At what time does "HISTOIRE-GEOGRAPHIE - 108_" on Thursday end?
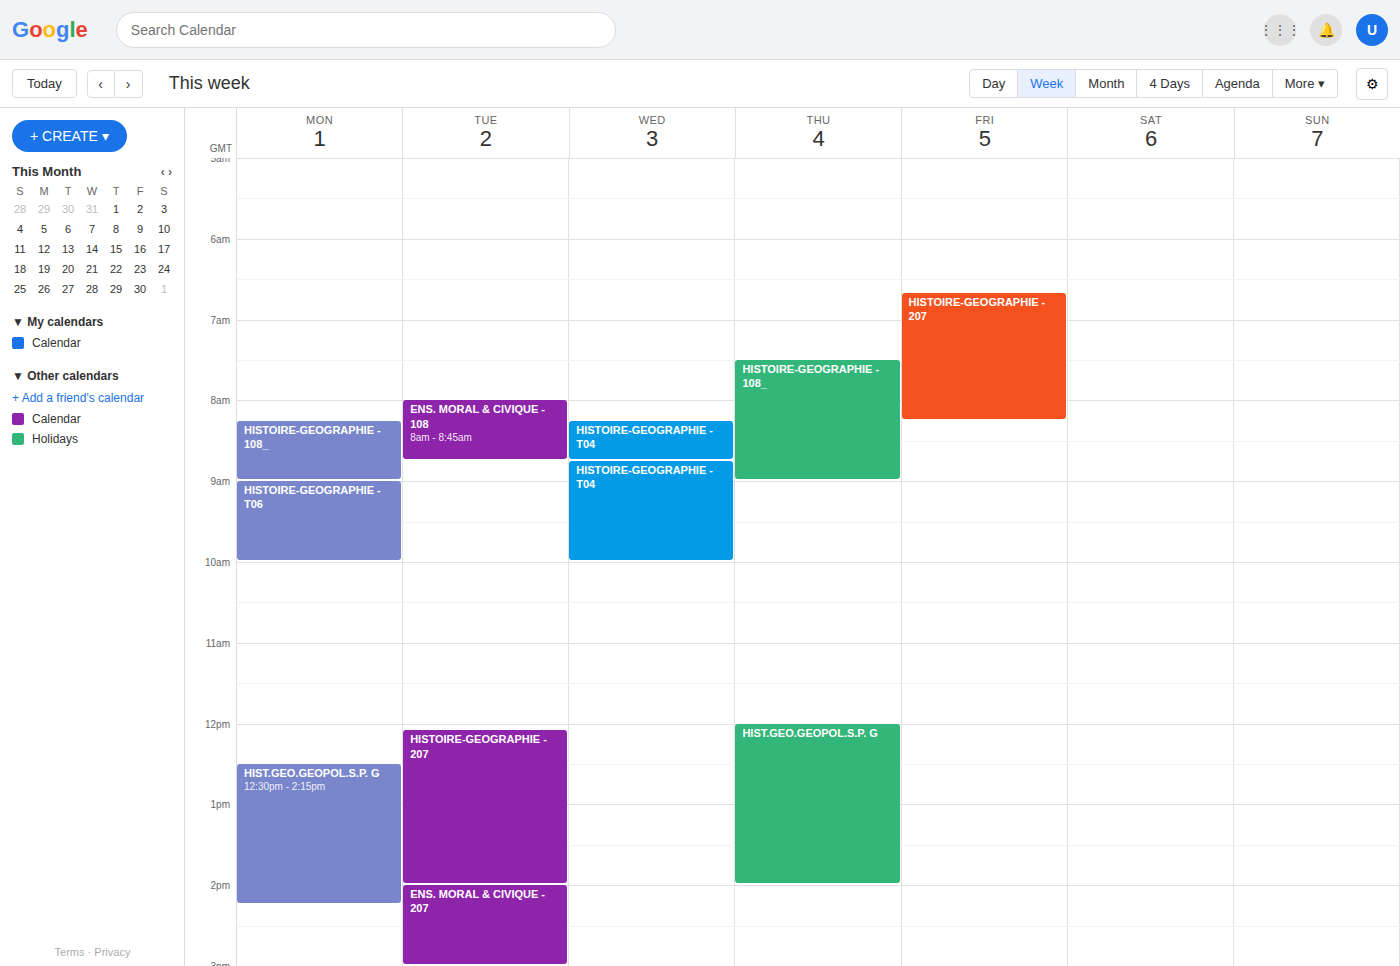
9:00 AM